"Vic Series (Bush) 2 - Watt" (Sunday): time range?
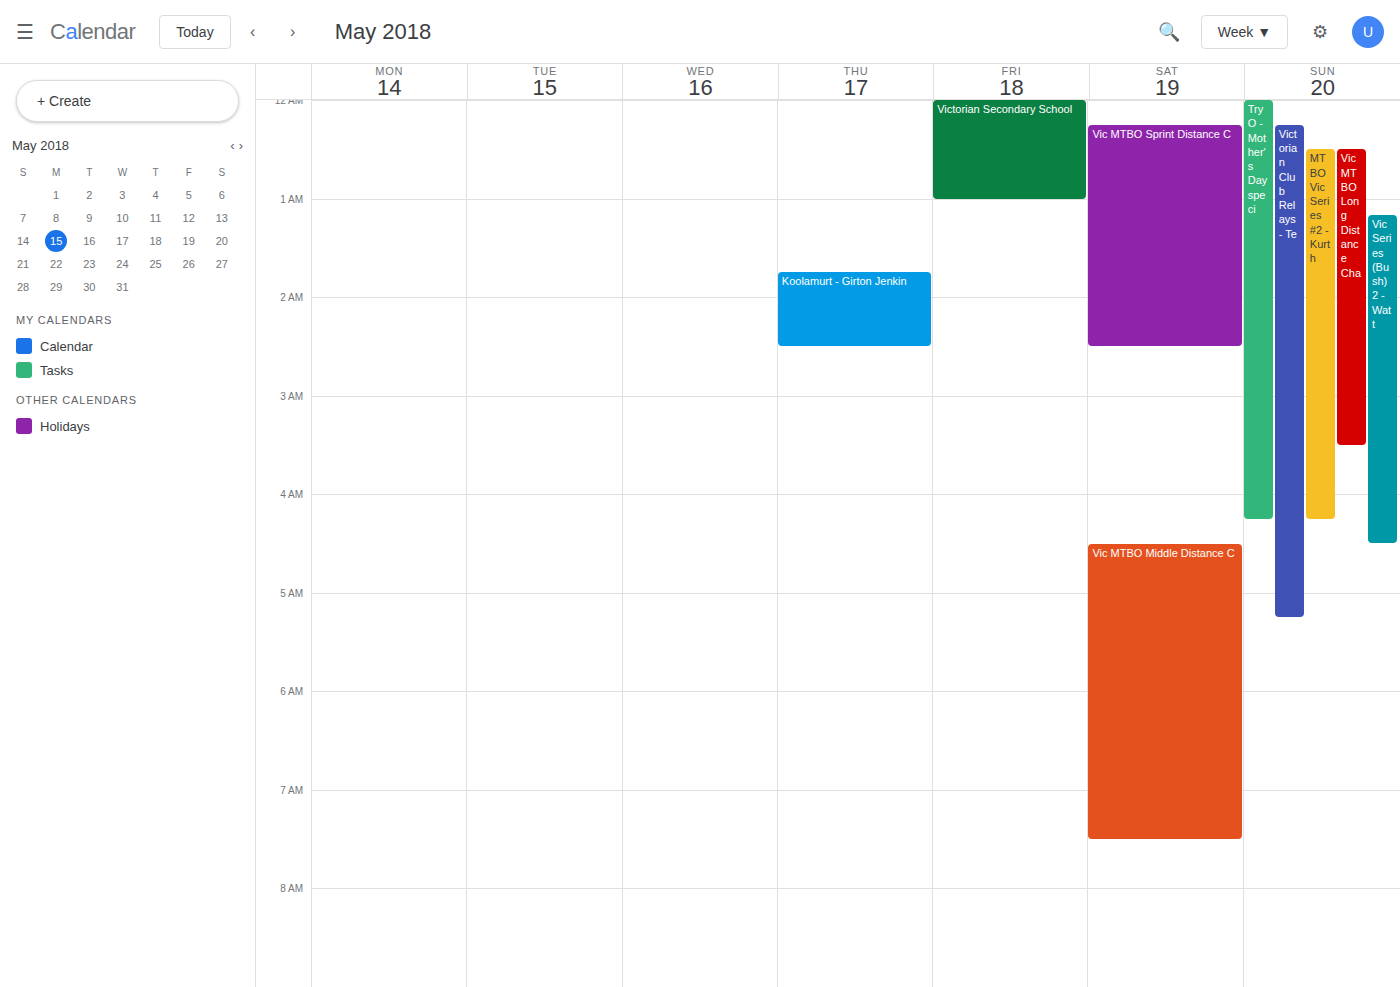
1:10 AM to 4:30 AM